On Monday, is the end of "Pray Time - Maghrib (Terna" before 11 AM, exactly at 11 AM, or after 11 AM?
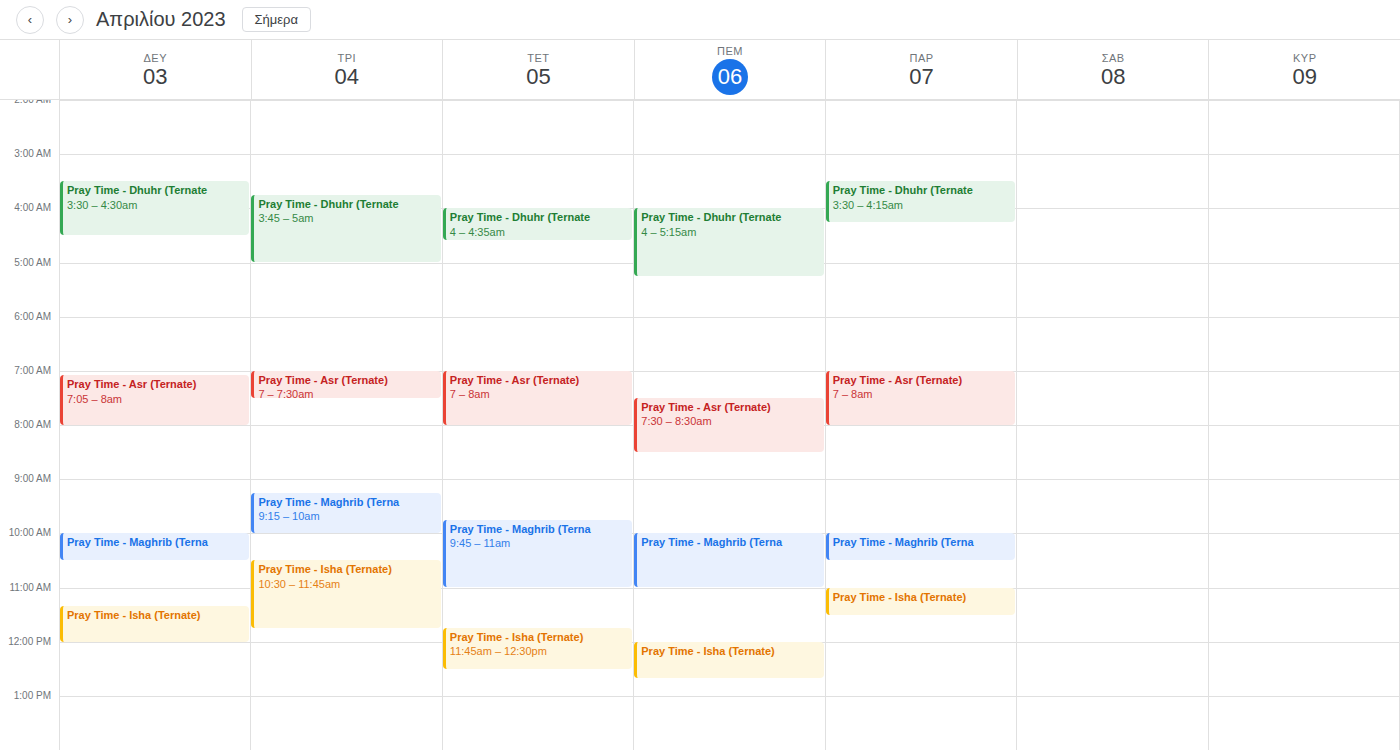
10:30 AM -- before 11 AM, 30 minutes above the 11 AM line.